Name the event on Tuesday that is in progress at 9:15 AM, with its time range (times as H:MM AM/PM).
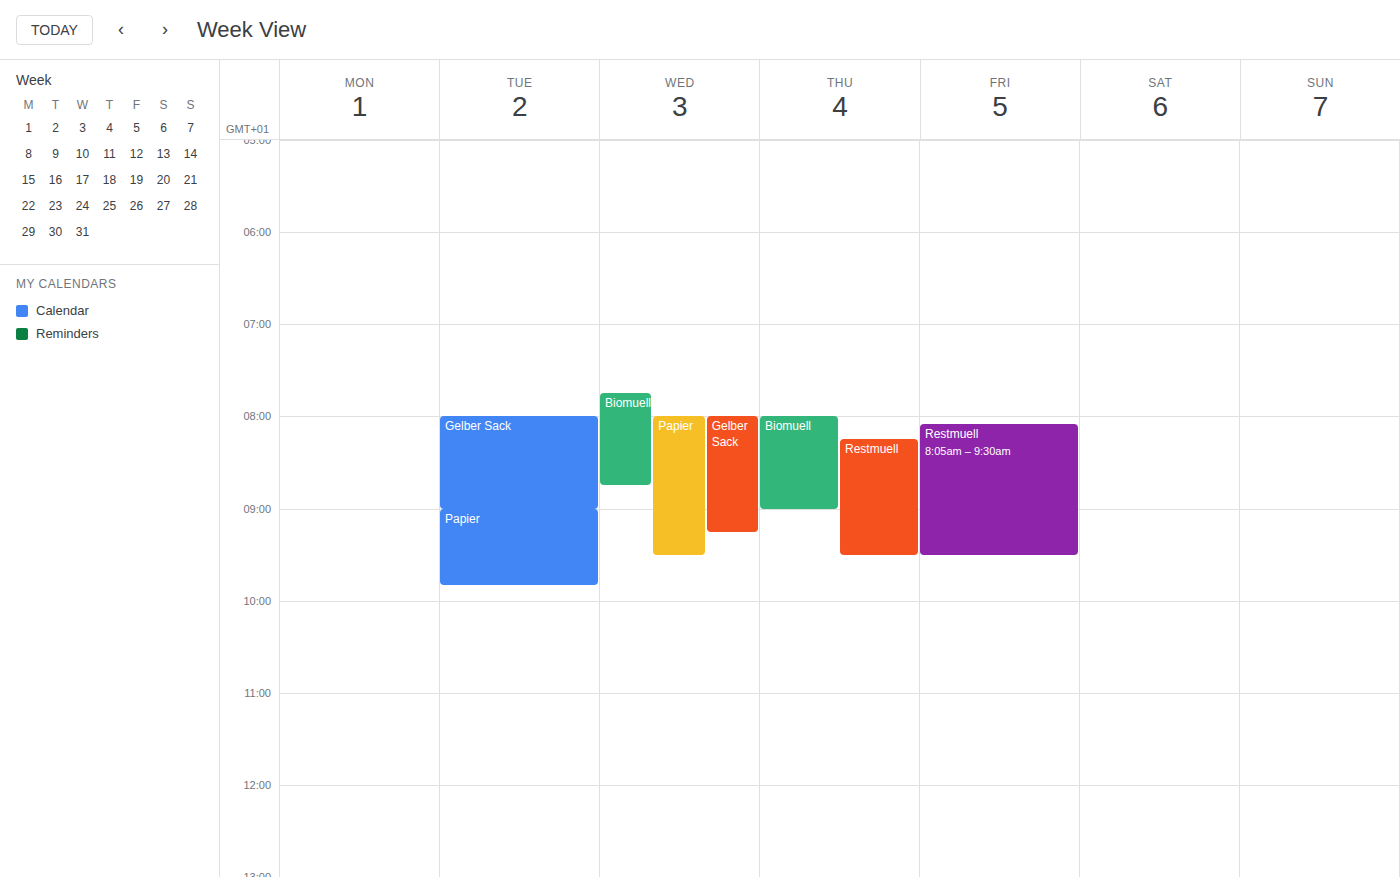
"Papier", 9:00 AM to 9:50 AM